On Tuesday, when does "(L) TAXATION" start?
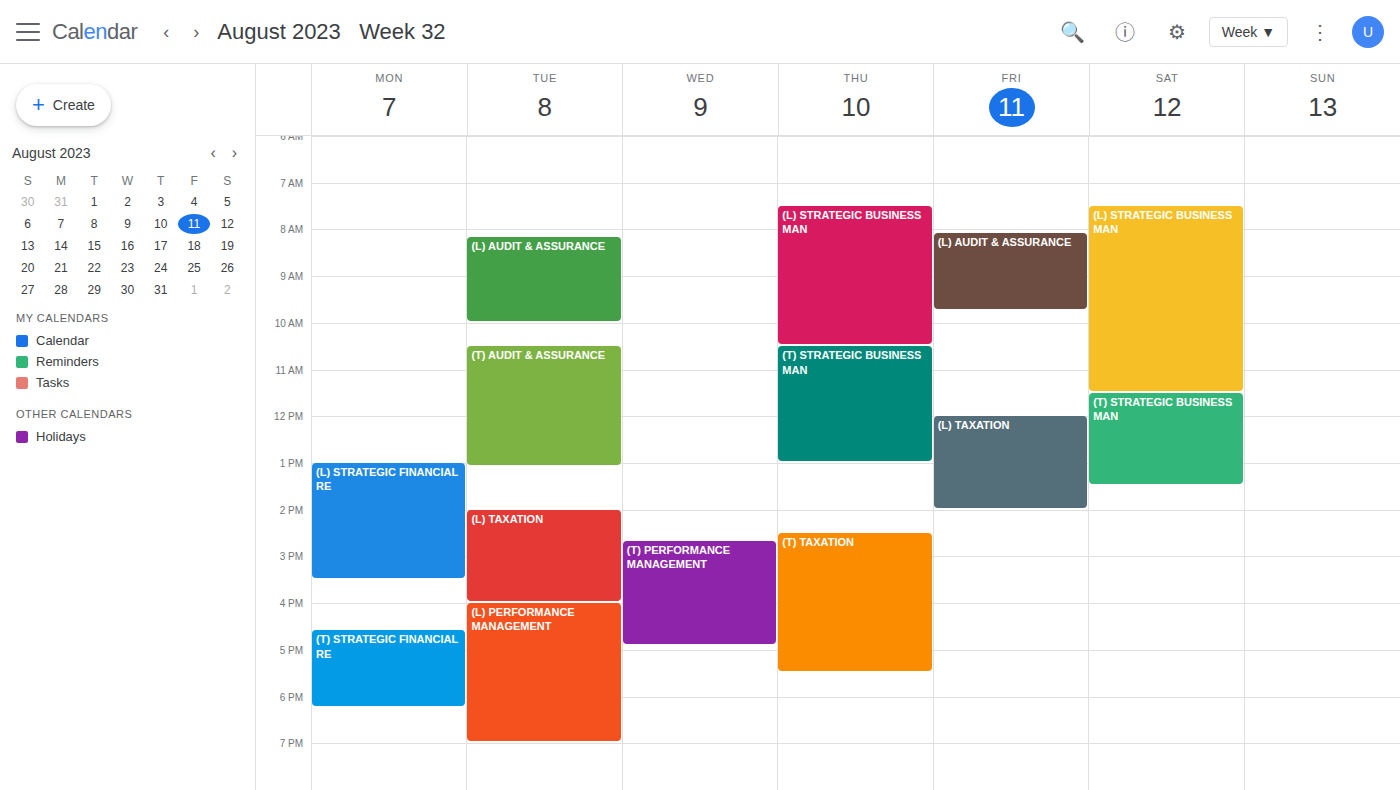
2:00 PM